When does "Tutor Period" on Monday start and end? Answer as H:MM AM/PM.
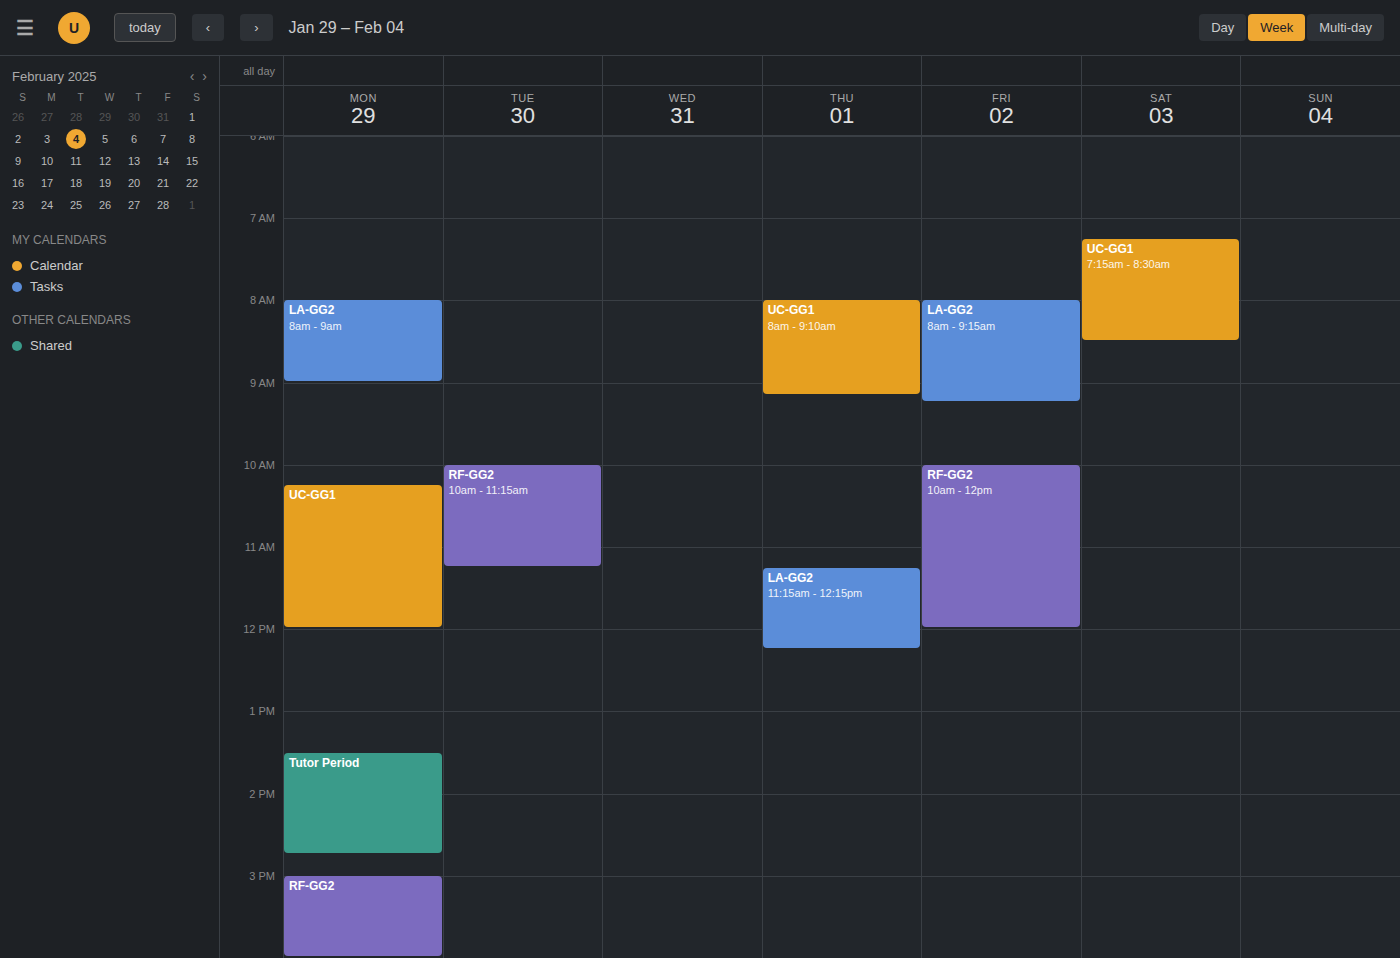
1:30 PM to 2:45 PM